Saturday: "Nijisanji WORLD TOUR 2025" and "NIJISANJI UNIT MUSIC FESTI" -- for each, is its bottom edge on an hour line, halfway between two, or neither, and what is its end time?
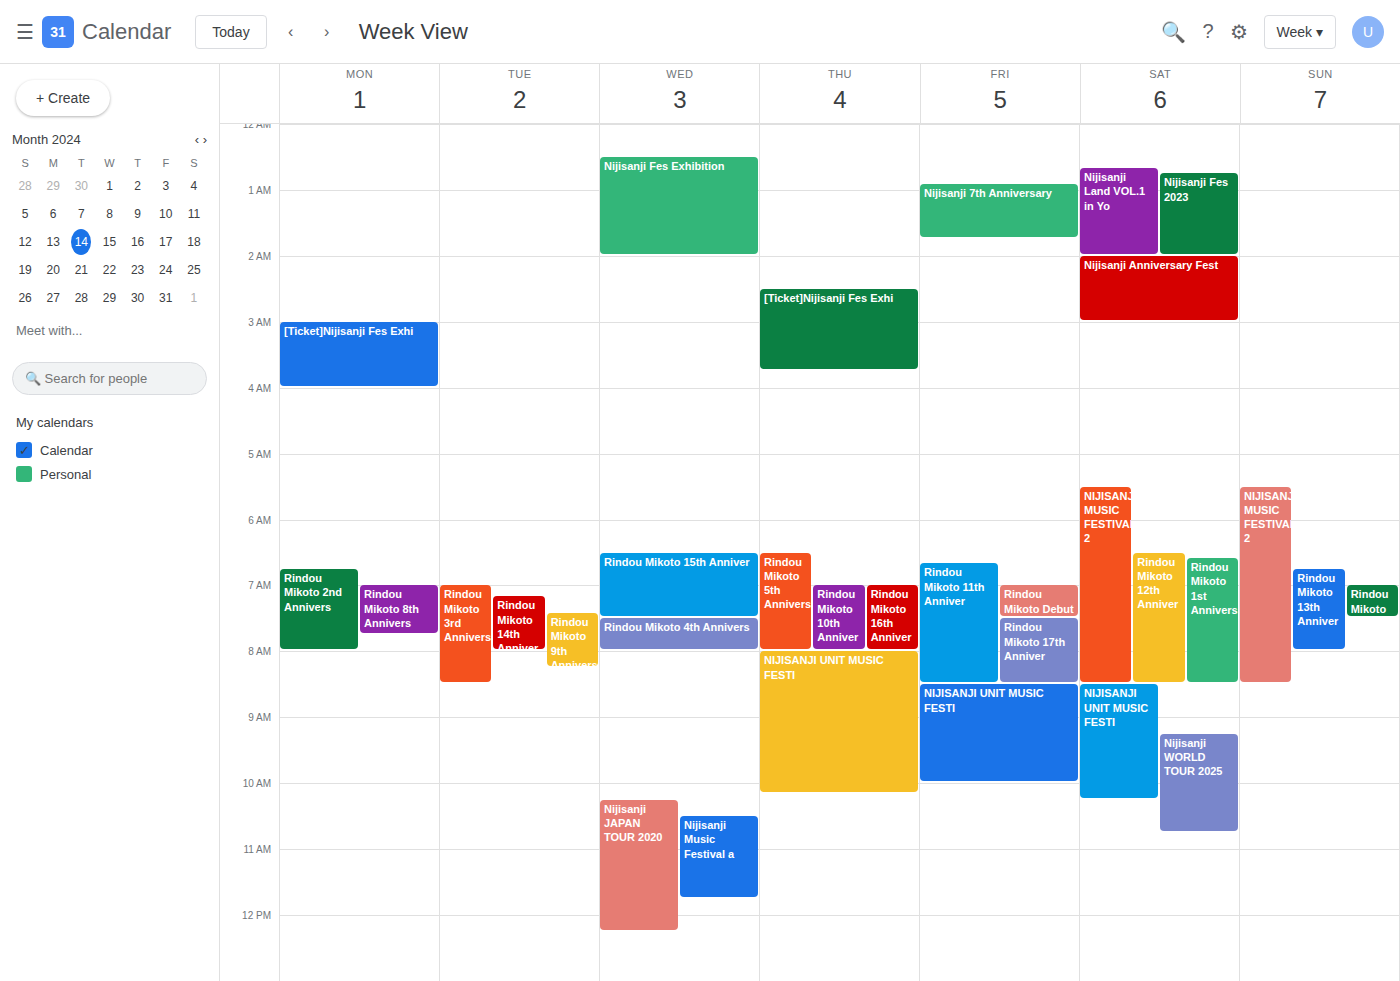
"Nijisanji WORLD TOUR 2025": 10:45 AM, neither: three quarters of the way from the 10 AM line to the 11 AM line. "NIJISANJI UNIT MUSIC FESTI": 10:15 AM, neither: a quarter of the way from the 10 AM line to the 11 AM line.